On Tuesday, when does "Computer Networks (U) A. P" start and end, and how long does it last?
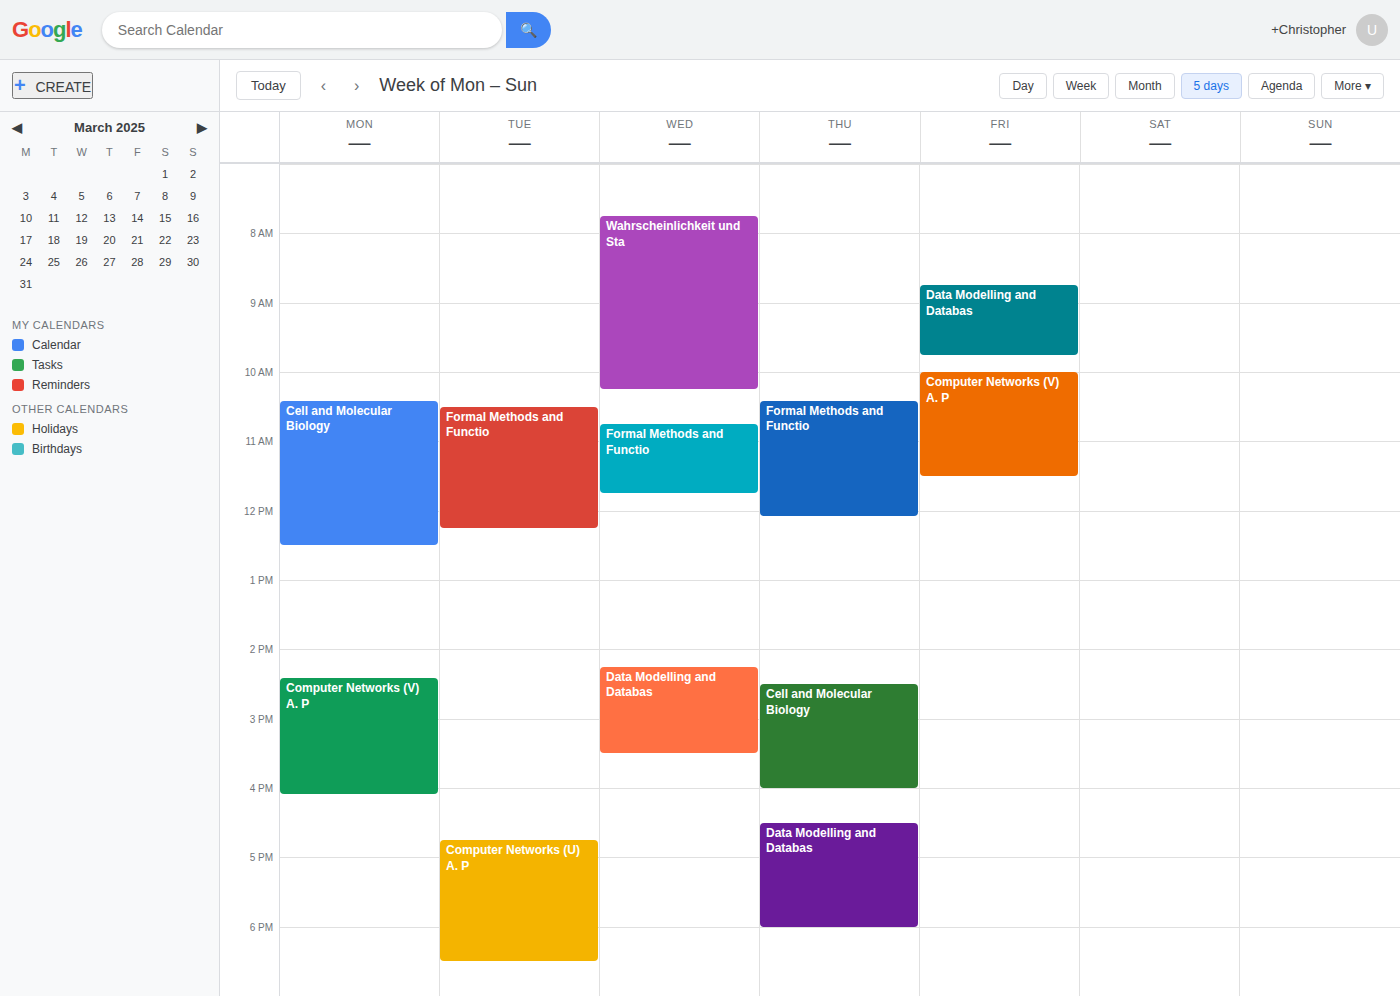
4:45 PM to 6:30 PM, 1 hour 45 minutes